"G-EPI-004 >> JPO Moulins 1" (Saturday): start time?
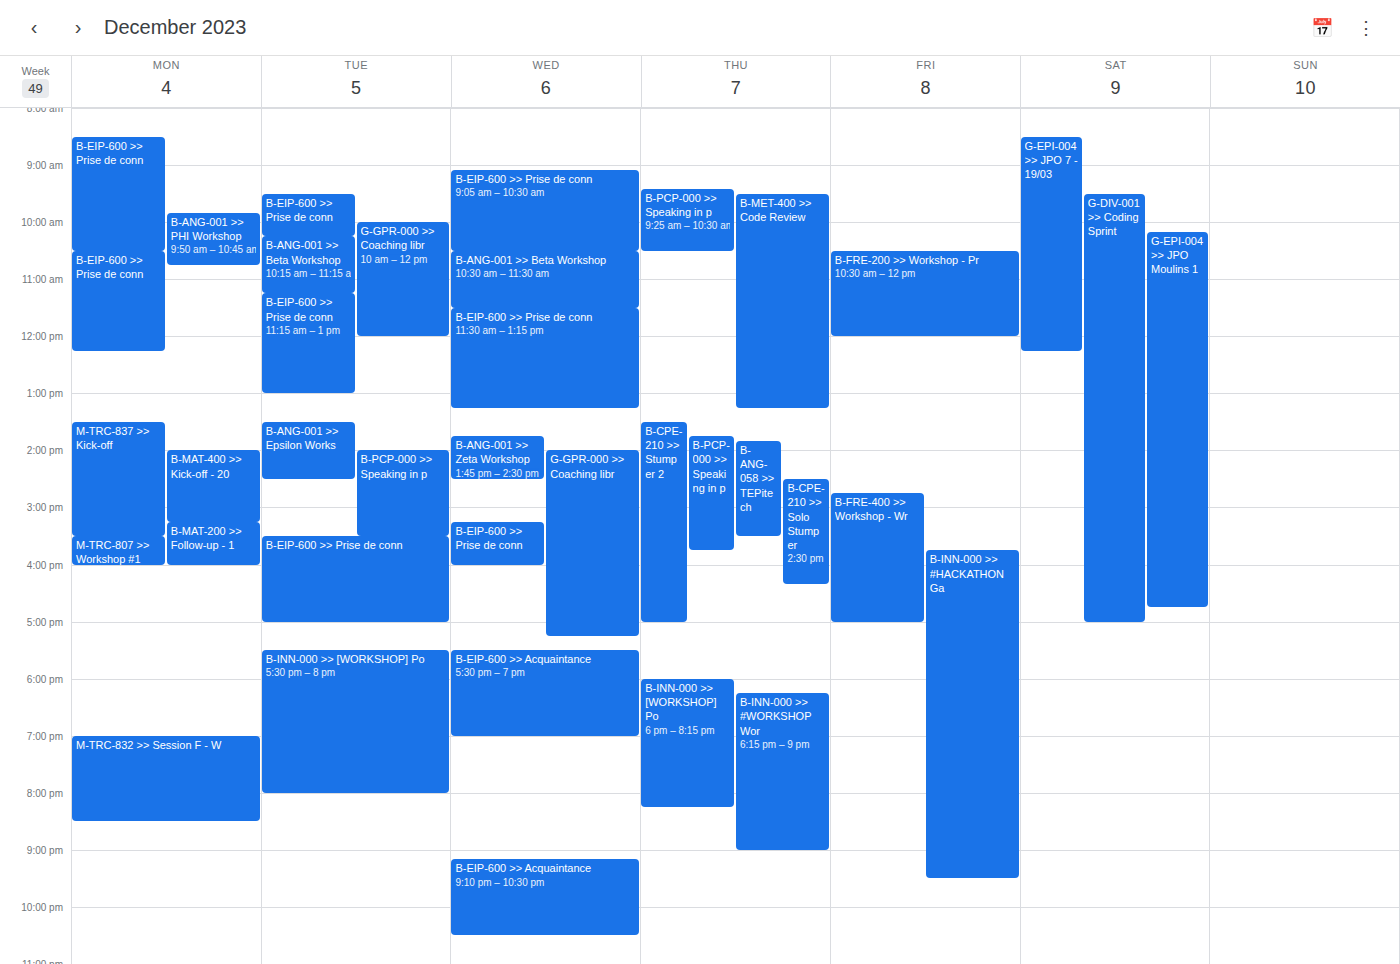
10:10 AM